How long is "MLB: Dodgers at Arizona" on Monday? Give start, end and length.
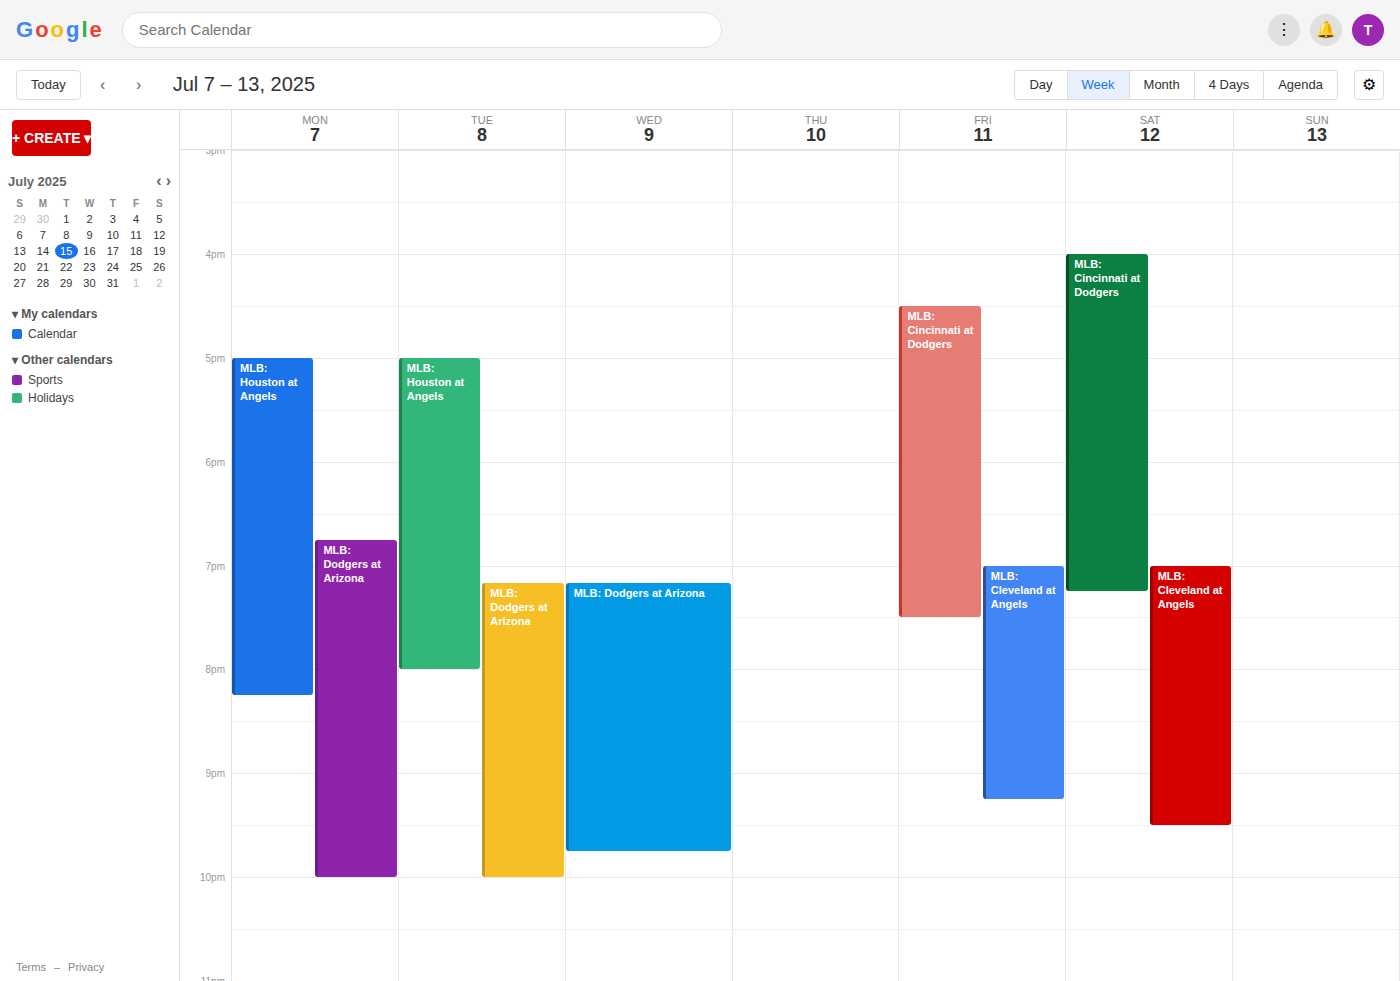
18:45 to 22:00, 3 hours 15 minutes